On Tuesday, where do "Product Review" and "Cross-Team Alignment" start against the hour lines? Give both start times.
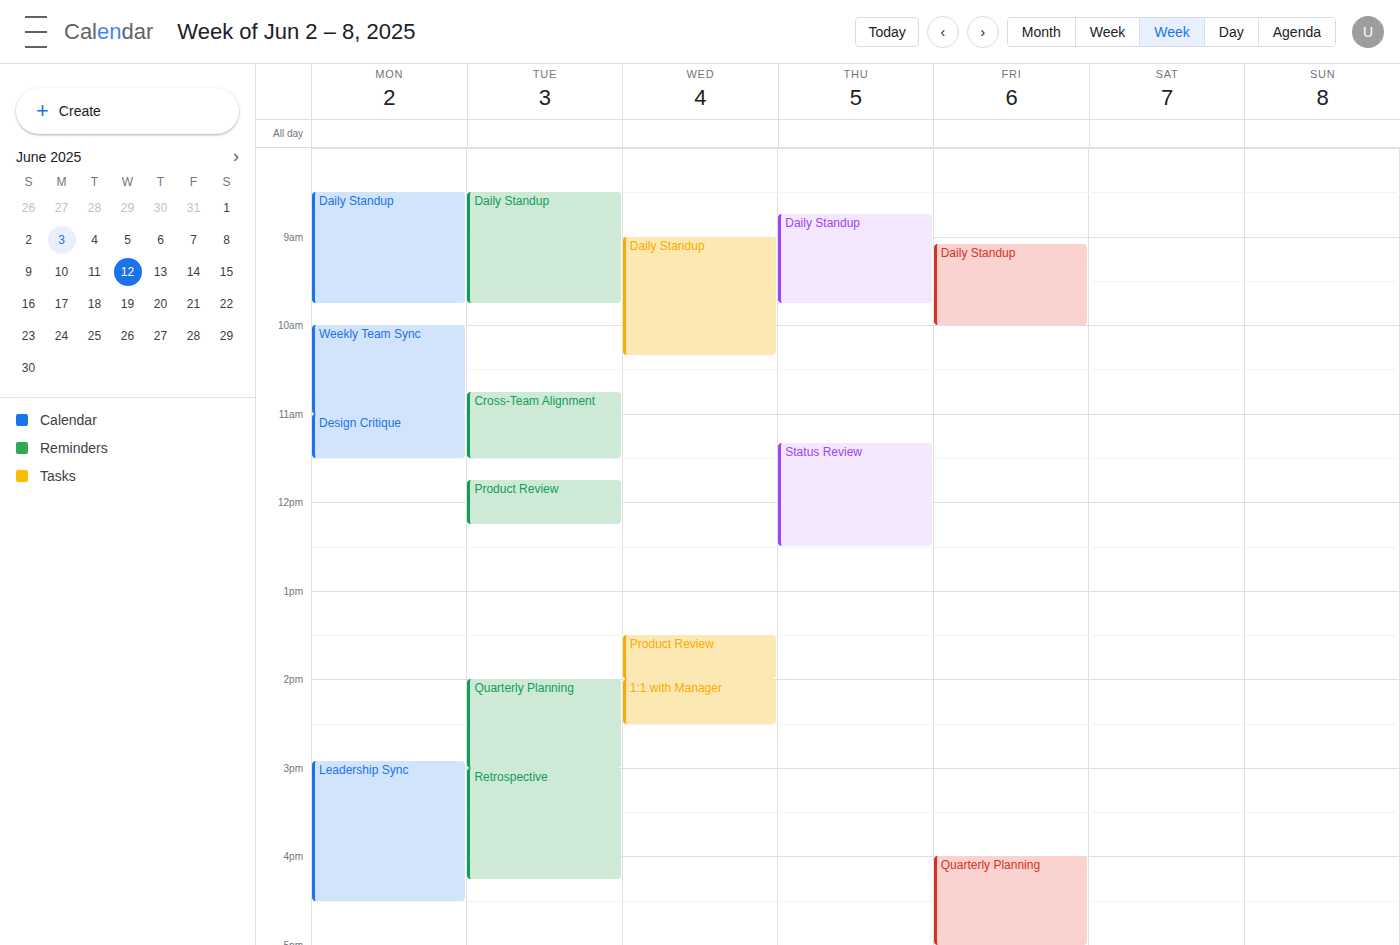
"Product Review": 11:45 AM, neither: three quarters of the way from the 11 AM line to the 12 PM line. "Cross-Team Alignment": 10:45 AM, neither: three quarters of the way from the 10 AM line to the 11 AM line.